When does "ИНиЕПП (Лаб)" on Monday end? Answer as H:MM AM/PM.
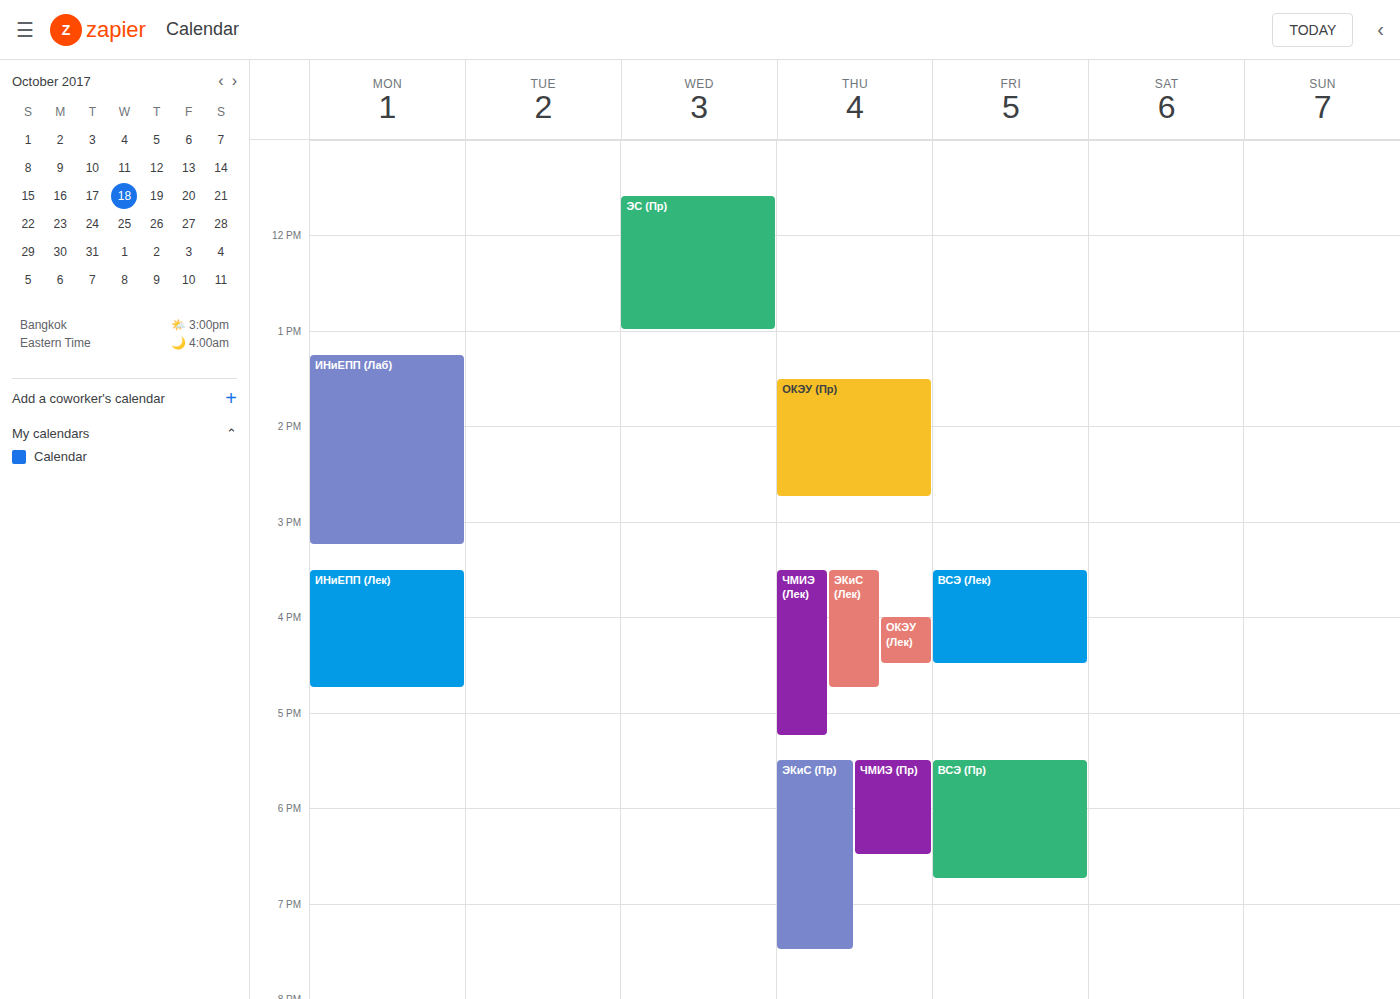
3:15 PM